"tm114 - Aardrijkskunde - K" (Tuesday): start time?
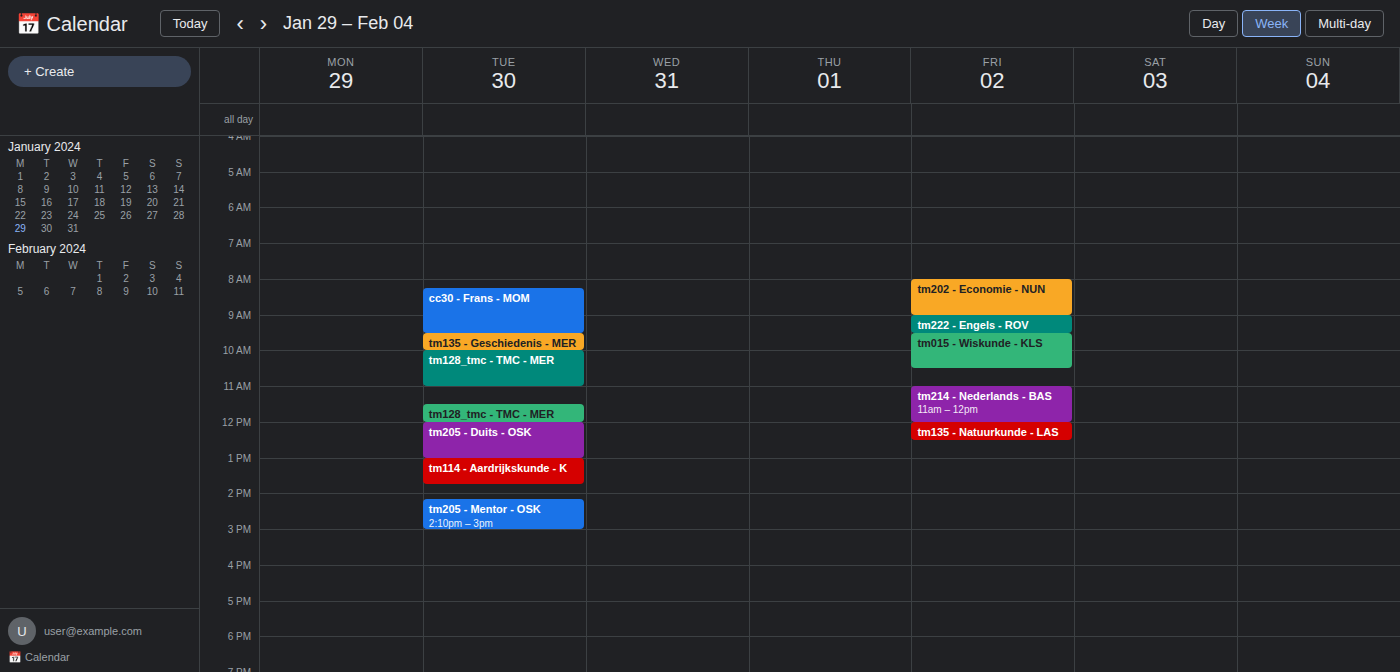
13:00